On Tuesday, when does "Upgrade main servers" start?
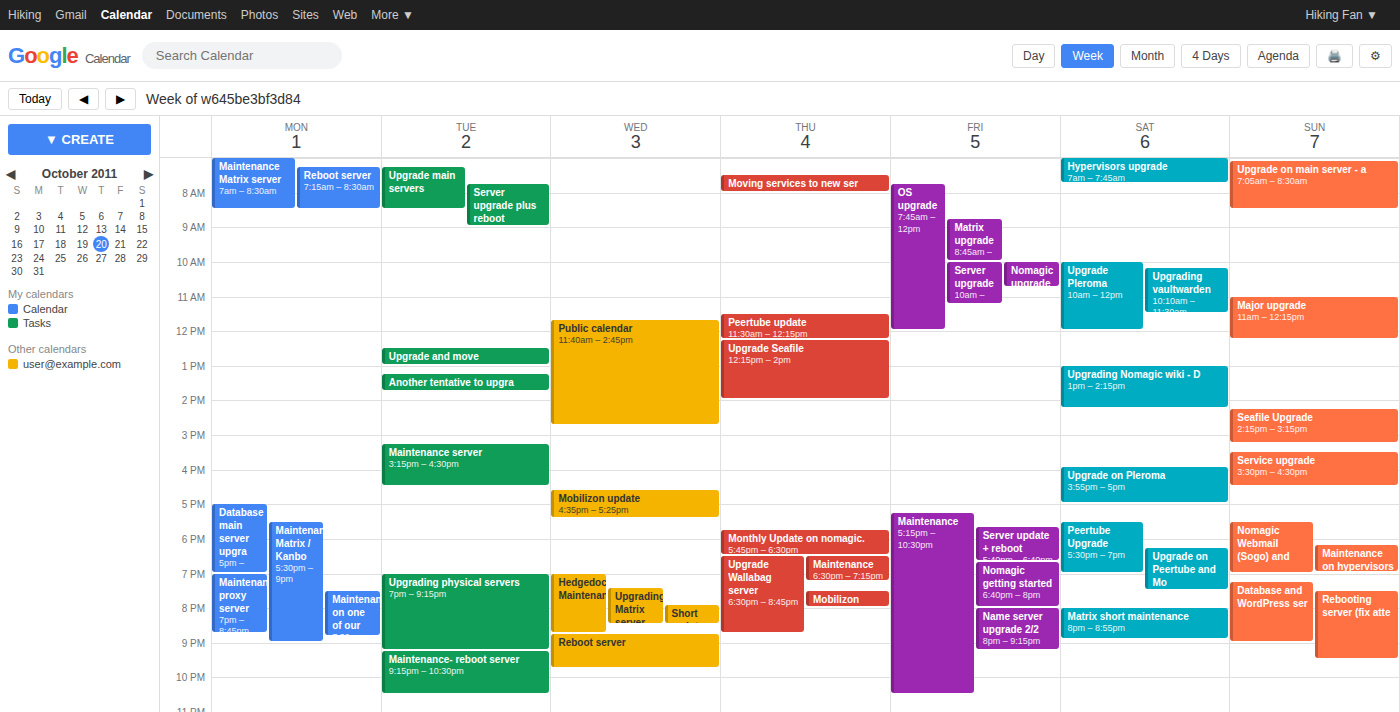
07:15